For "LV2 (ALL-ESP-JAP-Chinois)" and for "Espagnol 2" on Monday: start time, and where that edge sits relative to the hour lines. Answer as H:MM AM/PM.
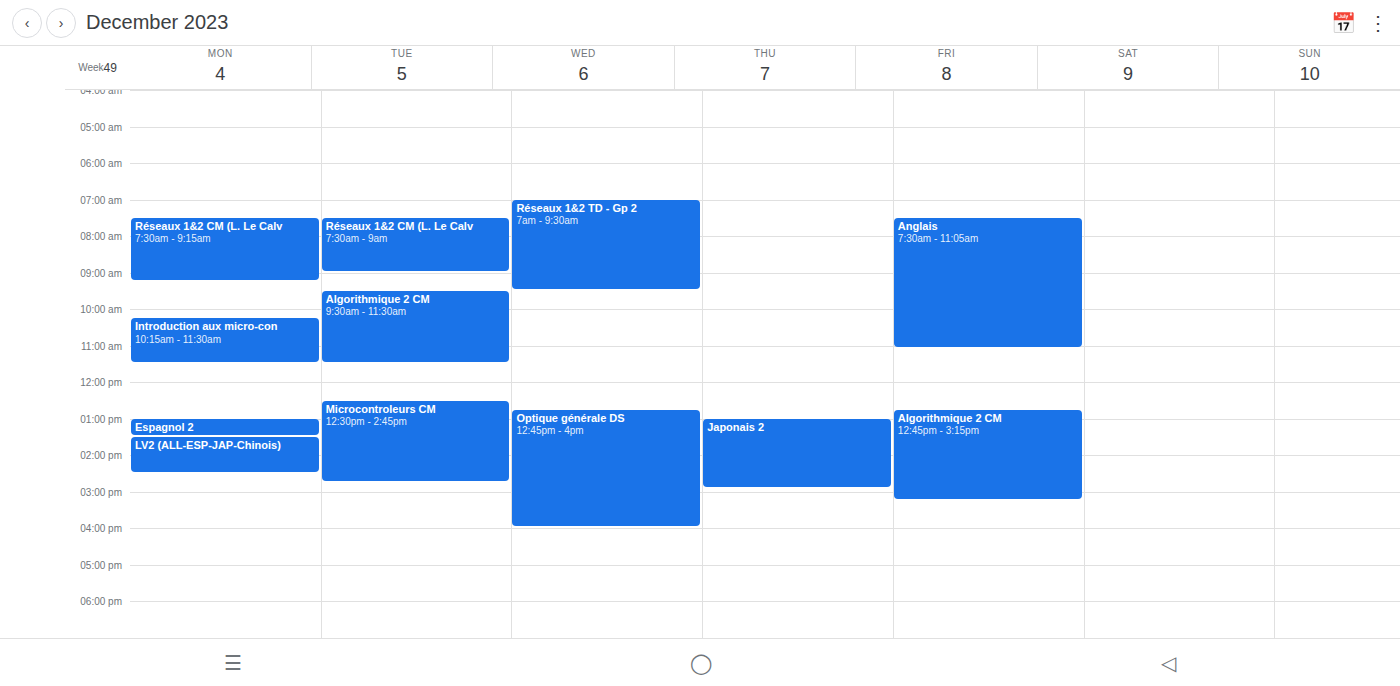
"LV2 (ALL-ESP-JAP-Chinois)": 1:30 PM, halfway between the 1 PM and 2 PM lines. "Espagnol 2": 1:00 PM, exactly on the 1 PM line.